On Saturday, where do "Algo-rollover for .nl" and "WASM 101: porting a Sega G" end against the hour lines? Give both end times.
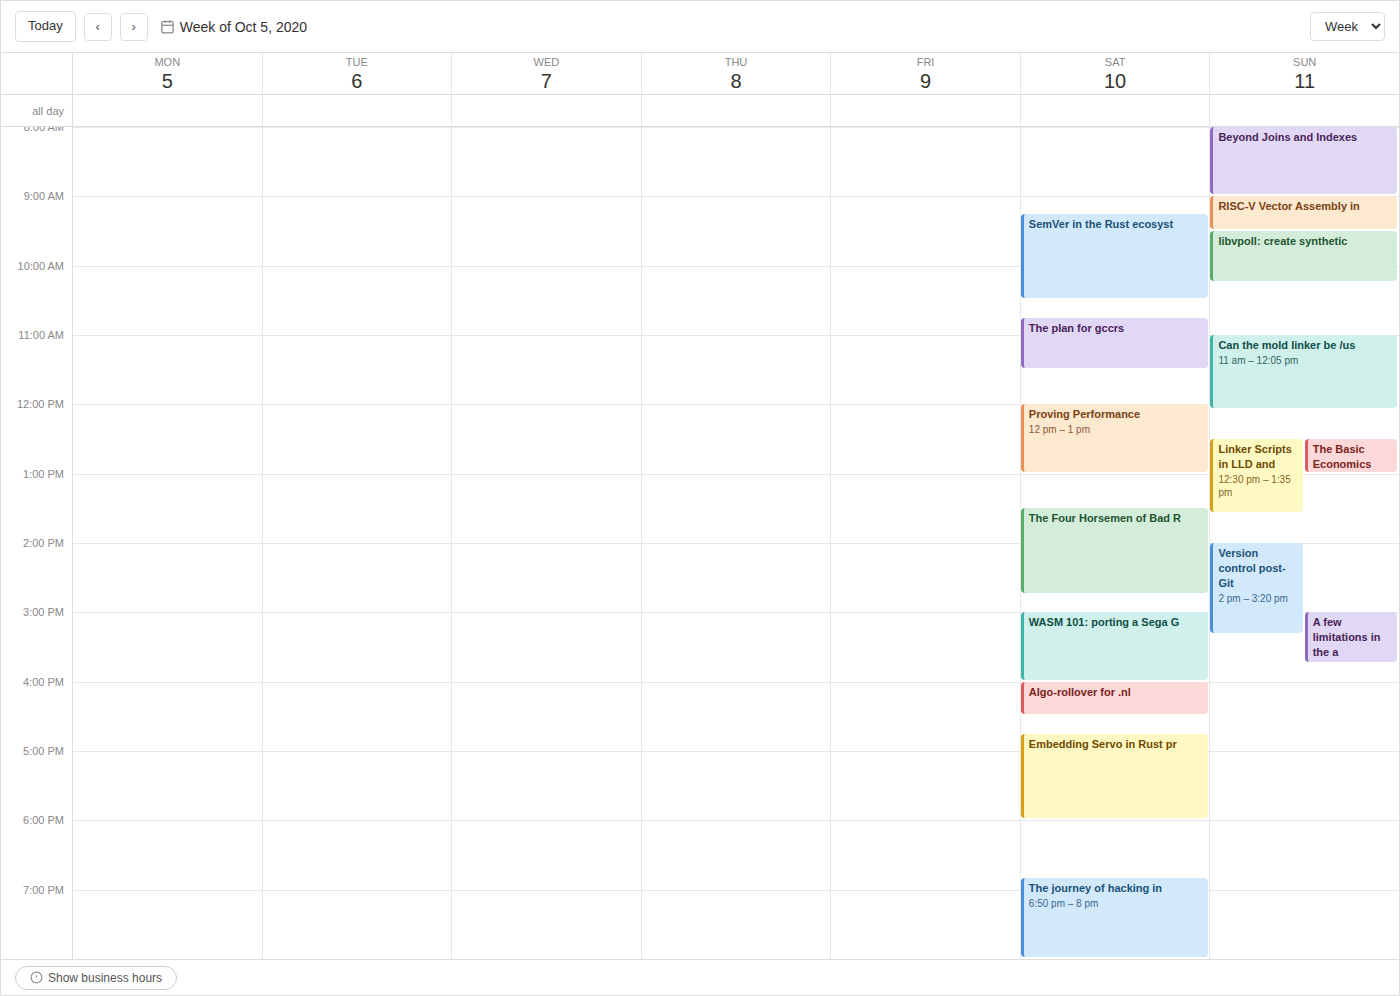
"Algo-rollover for .nl": 4:30 PM, halfway between the 4 PM and 5 PM lines. "WASM 101: porting a Sega G": 4:00 PM, exactly on the 4 PM line.